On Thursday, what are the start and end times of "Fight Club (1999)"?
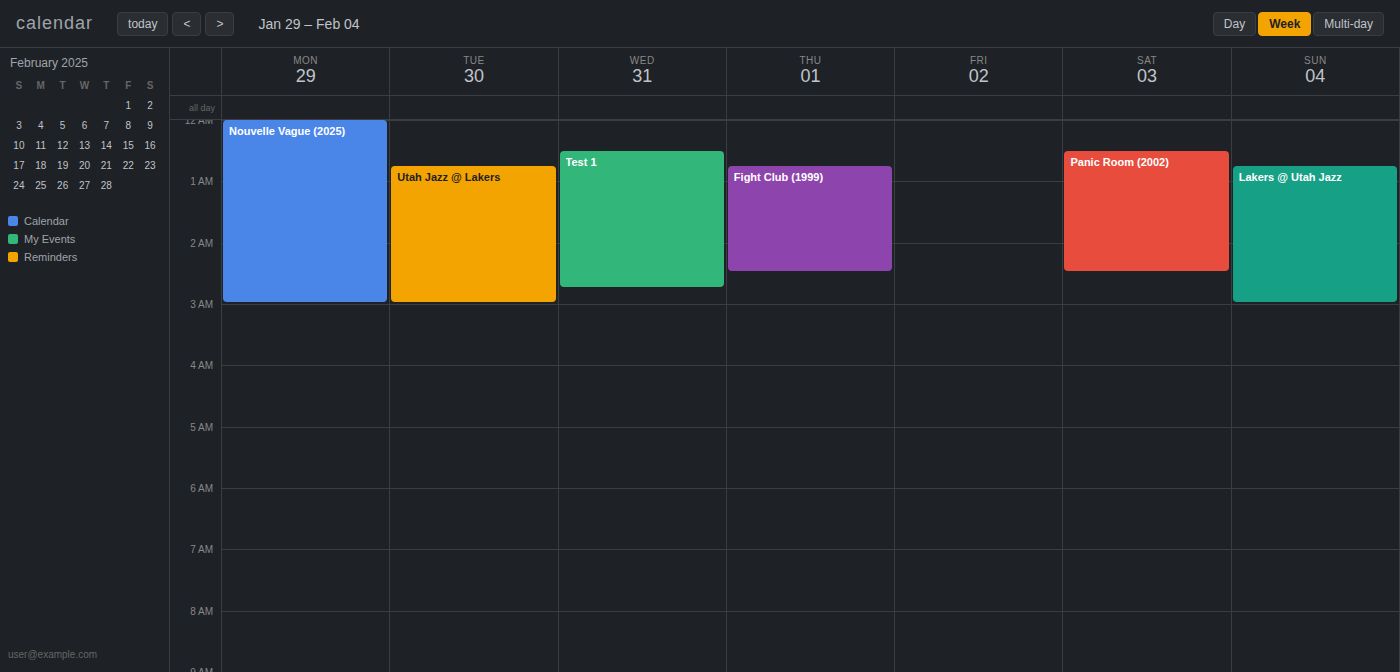
12:45 AM to 2:30 AM